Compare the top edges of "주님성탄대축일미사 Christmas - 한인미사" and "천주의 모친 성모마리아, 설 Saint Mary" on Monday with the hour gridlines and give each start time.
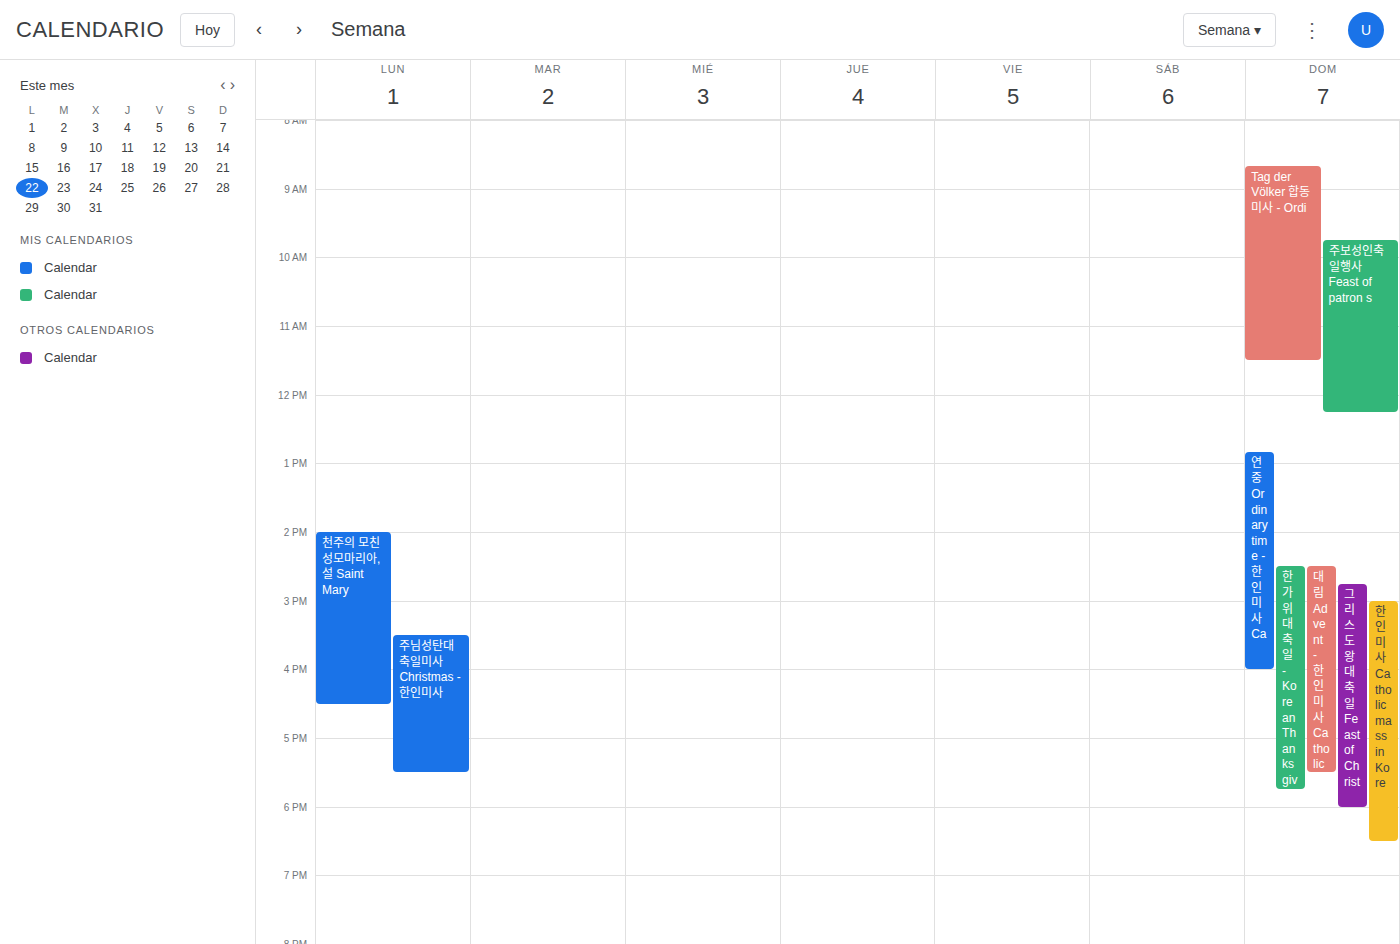
"주님성탄대축일미사 Christmas - 한인미사": 3:30 PM, halfway between the 3 PM and 4 PM lines. "천주의 모친 성모마리아, 설 Saint Mary": 2:00 PM, exactly on the 2 PM line.